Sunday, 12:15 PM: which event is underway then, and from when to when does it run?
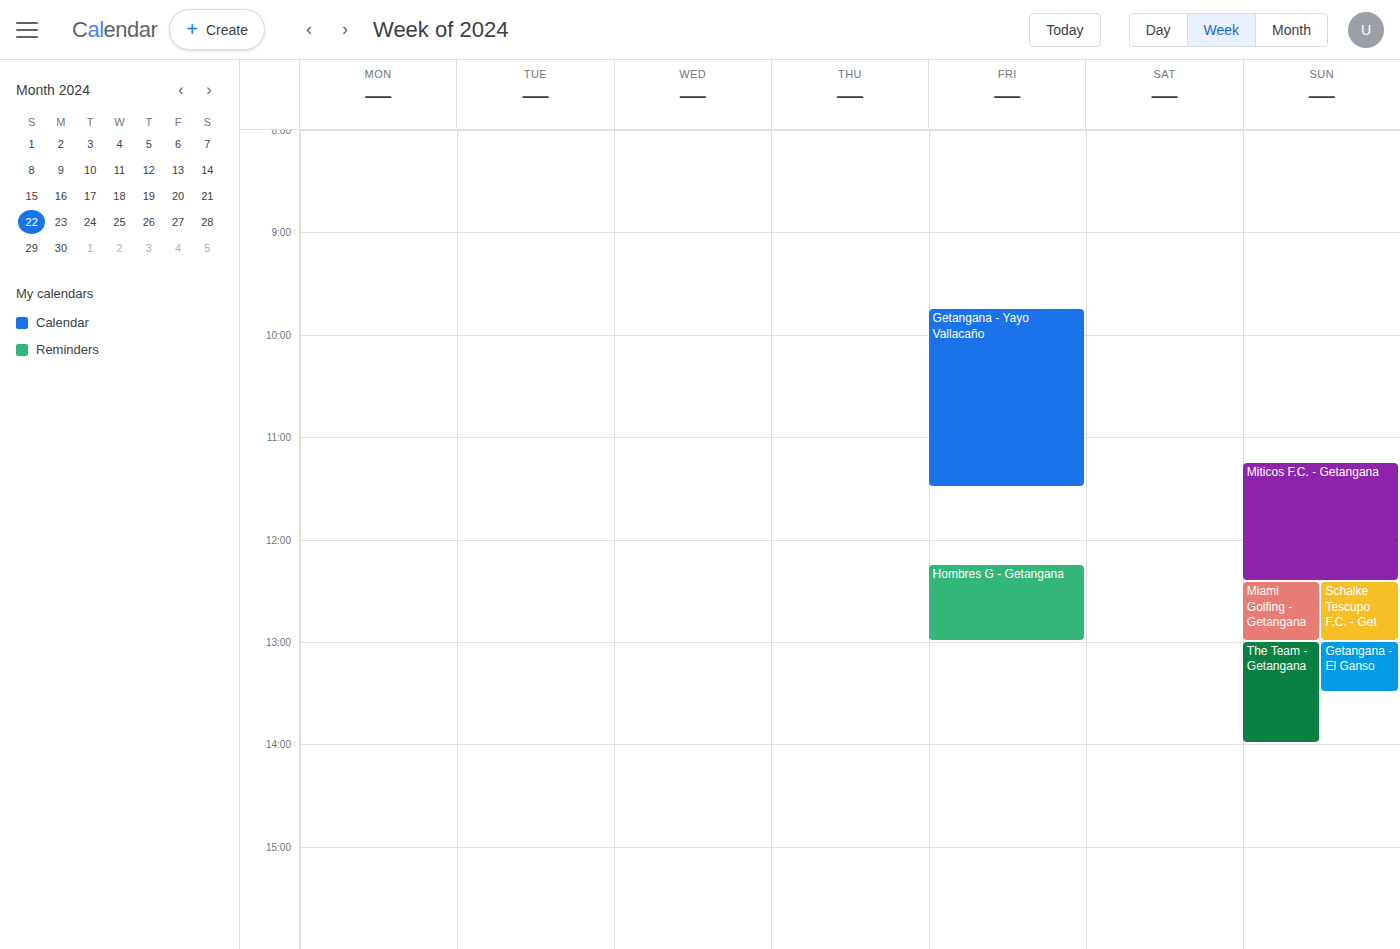
"Miticos F.C. - Getangana", 11:15 AM to 12:25 PM